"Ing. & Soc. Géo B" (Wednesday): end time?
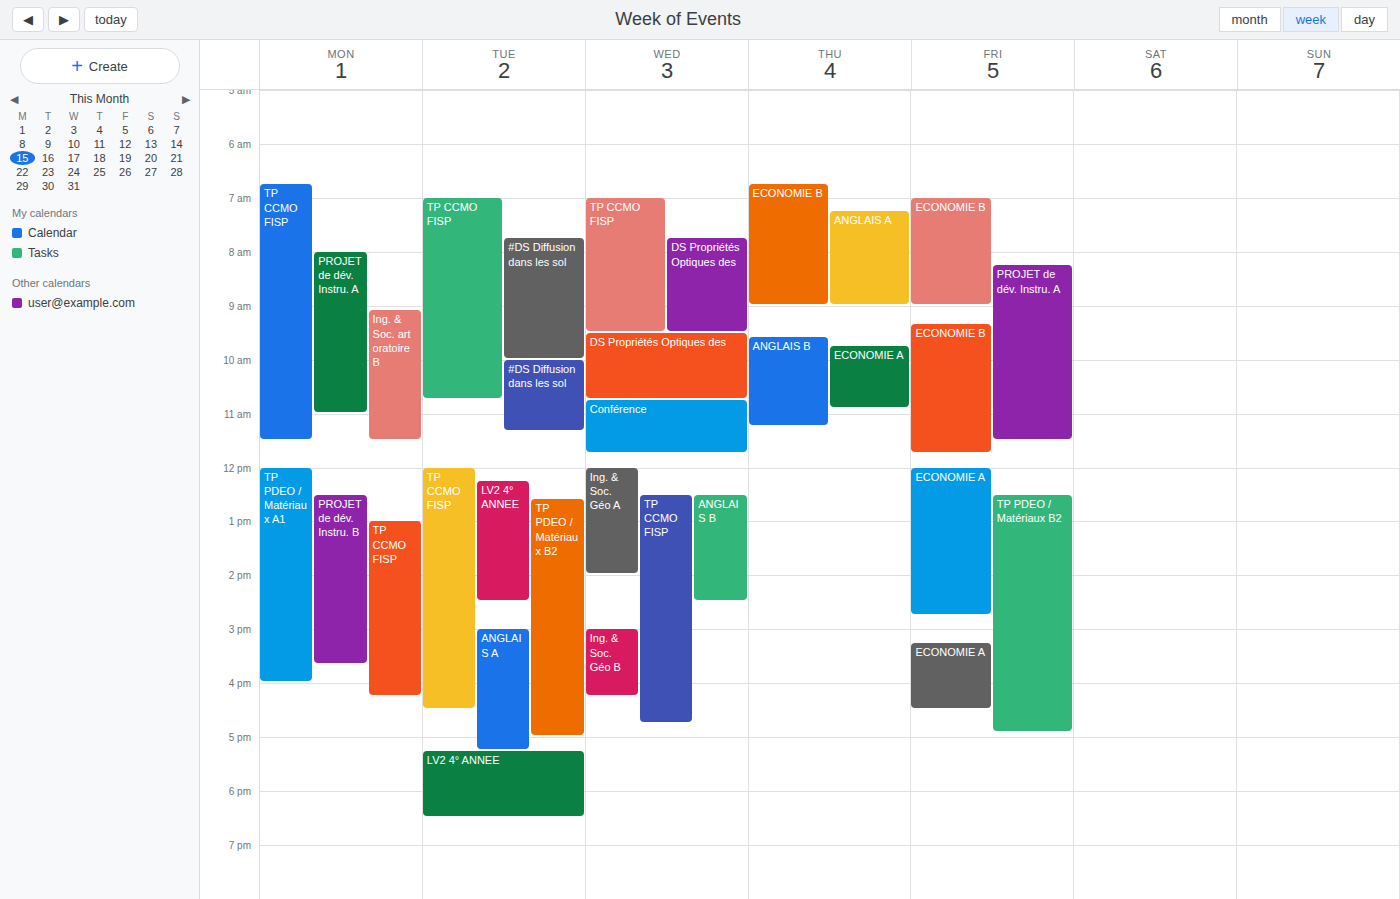
4:15 PM